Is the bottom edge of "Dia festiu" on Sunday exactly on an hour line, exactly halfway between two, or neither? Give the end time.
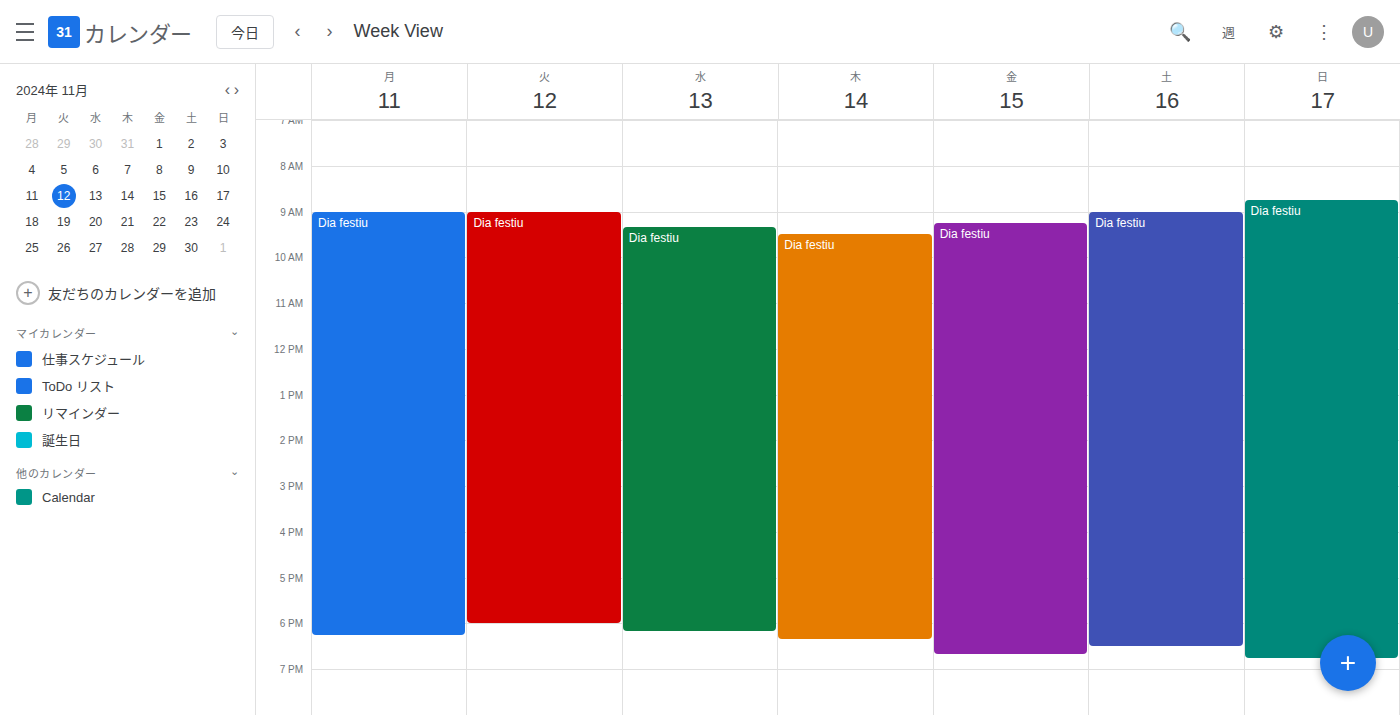
18:45 -- neither: three quarters of the way from the 18:00 line to the 19:00 line.